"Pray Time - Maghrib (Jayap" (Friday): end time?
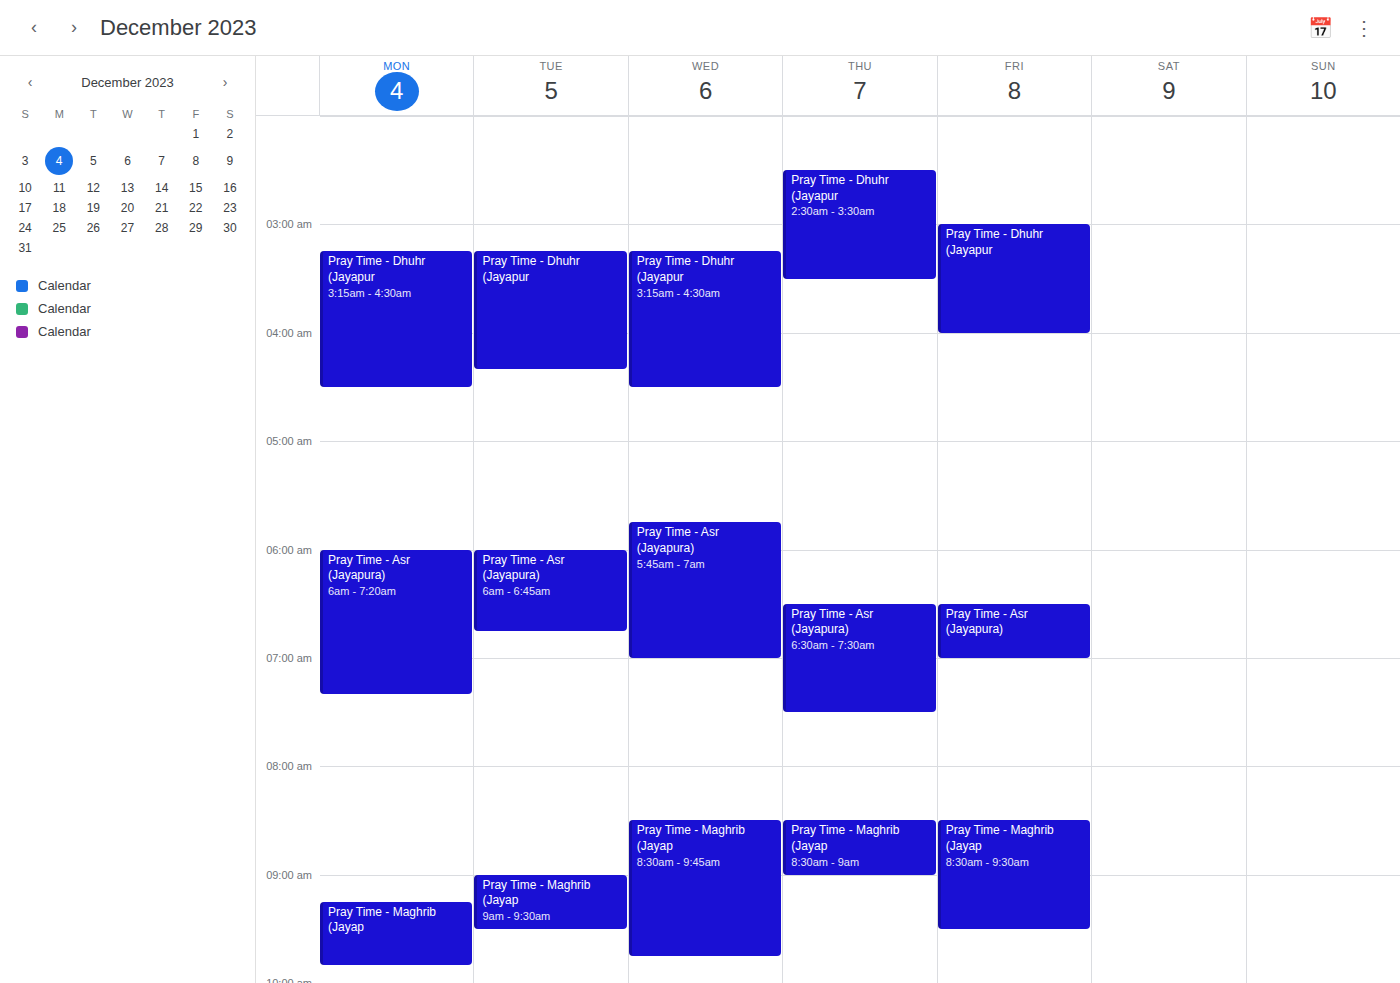
09:30